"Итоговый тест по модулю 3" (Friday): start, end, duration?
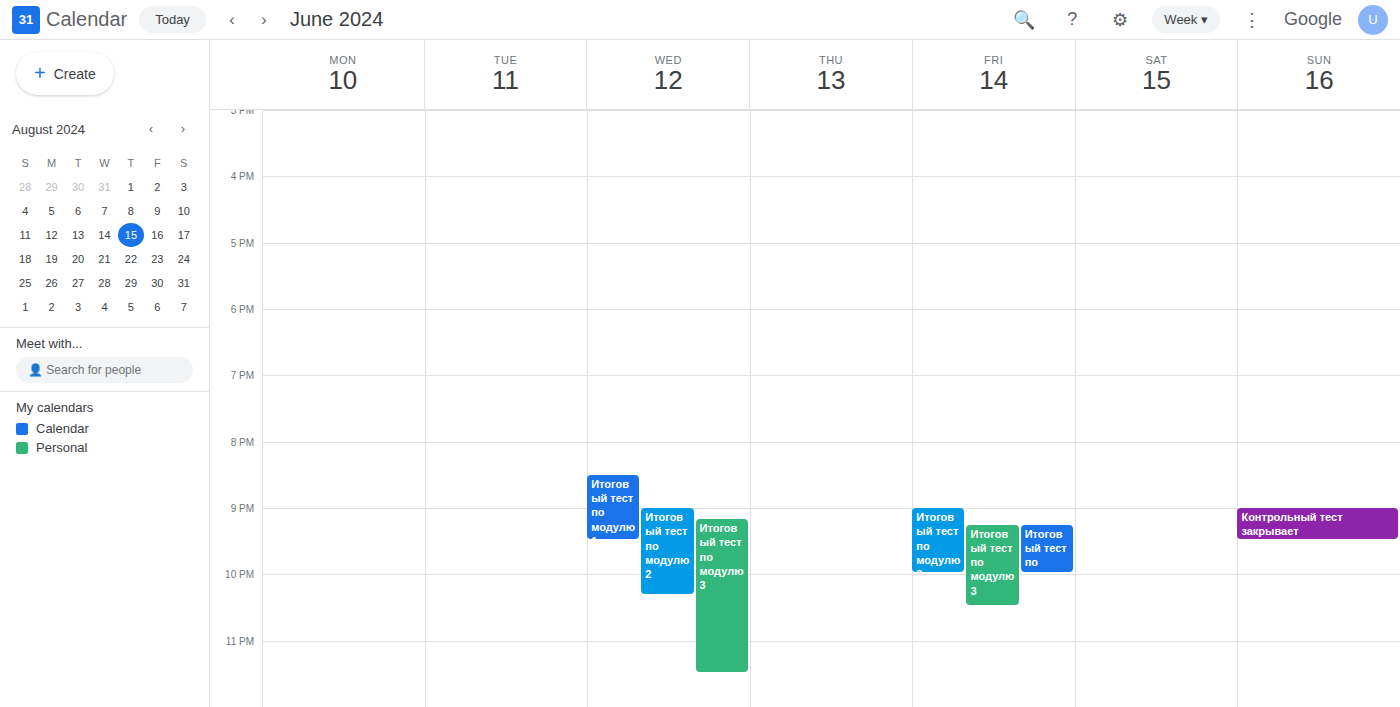
9:15 PM to 10:30 PM, 1 hour 15 minutes